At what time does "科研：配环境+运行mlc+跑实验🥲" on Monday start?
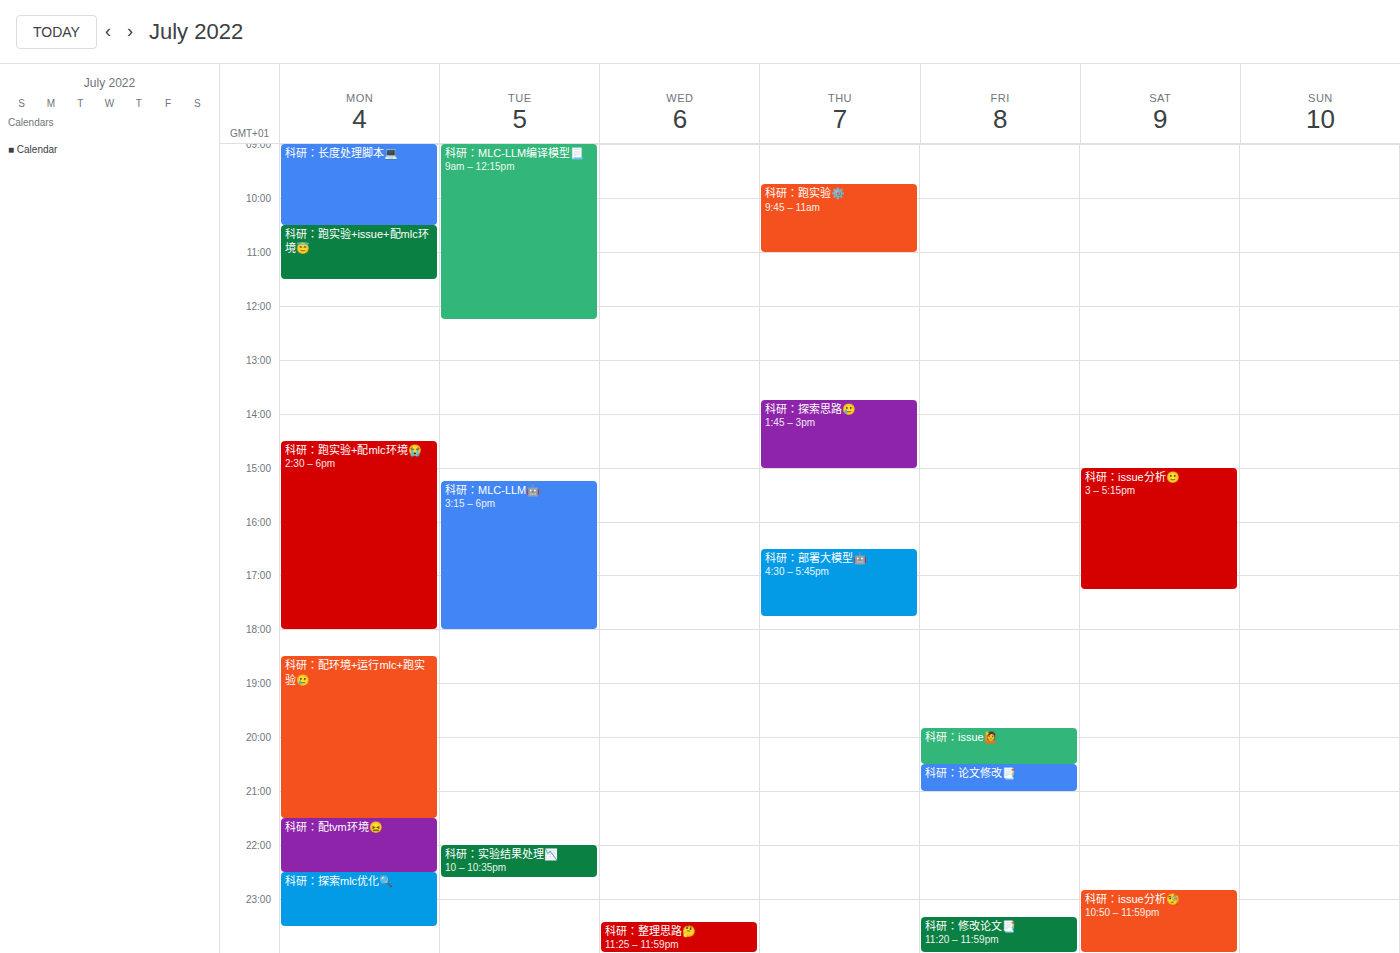
6:30 PM